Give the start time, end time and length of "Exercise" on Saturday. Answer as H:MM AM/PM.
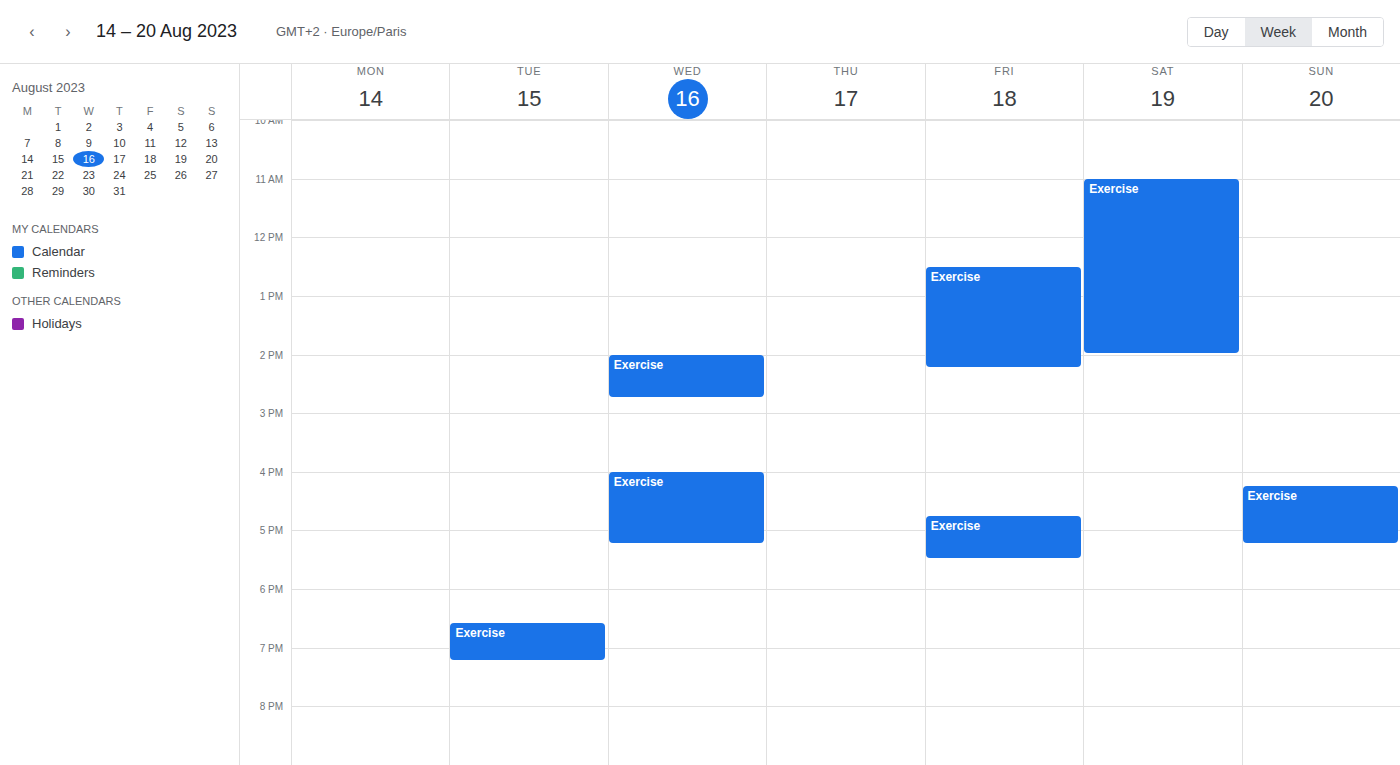
11:00 AM to 2:00 PM, 3 hours